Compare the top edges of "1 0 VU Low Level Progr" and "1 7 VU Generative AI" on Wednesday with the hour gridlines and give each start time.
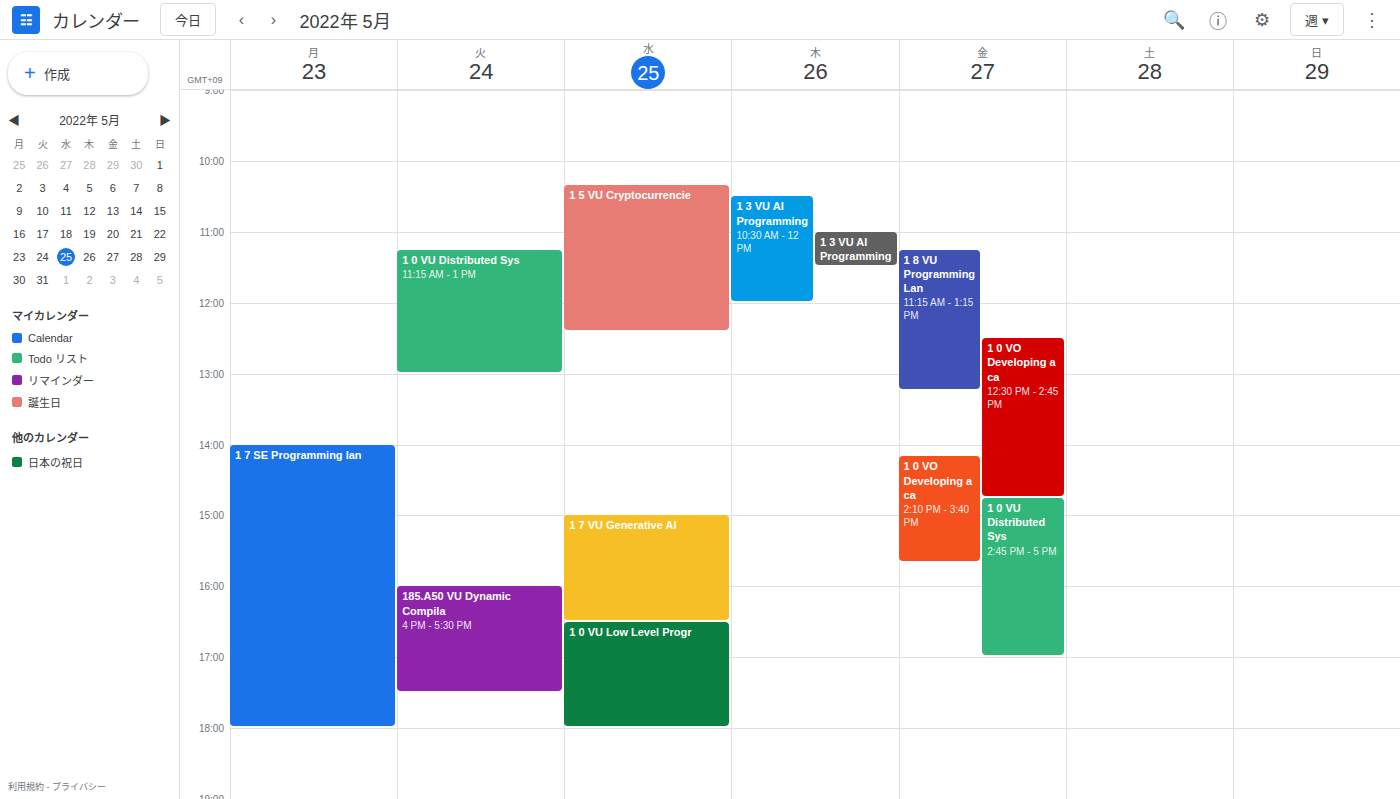
"1 0 VU Low Level Progr": 4:30 PM, halfway between the 4 PM and 5 PM lines. "1 7 VU Generative AI": 3:00 PM, exactly on the 3 PM line.